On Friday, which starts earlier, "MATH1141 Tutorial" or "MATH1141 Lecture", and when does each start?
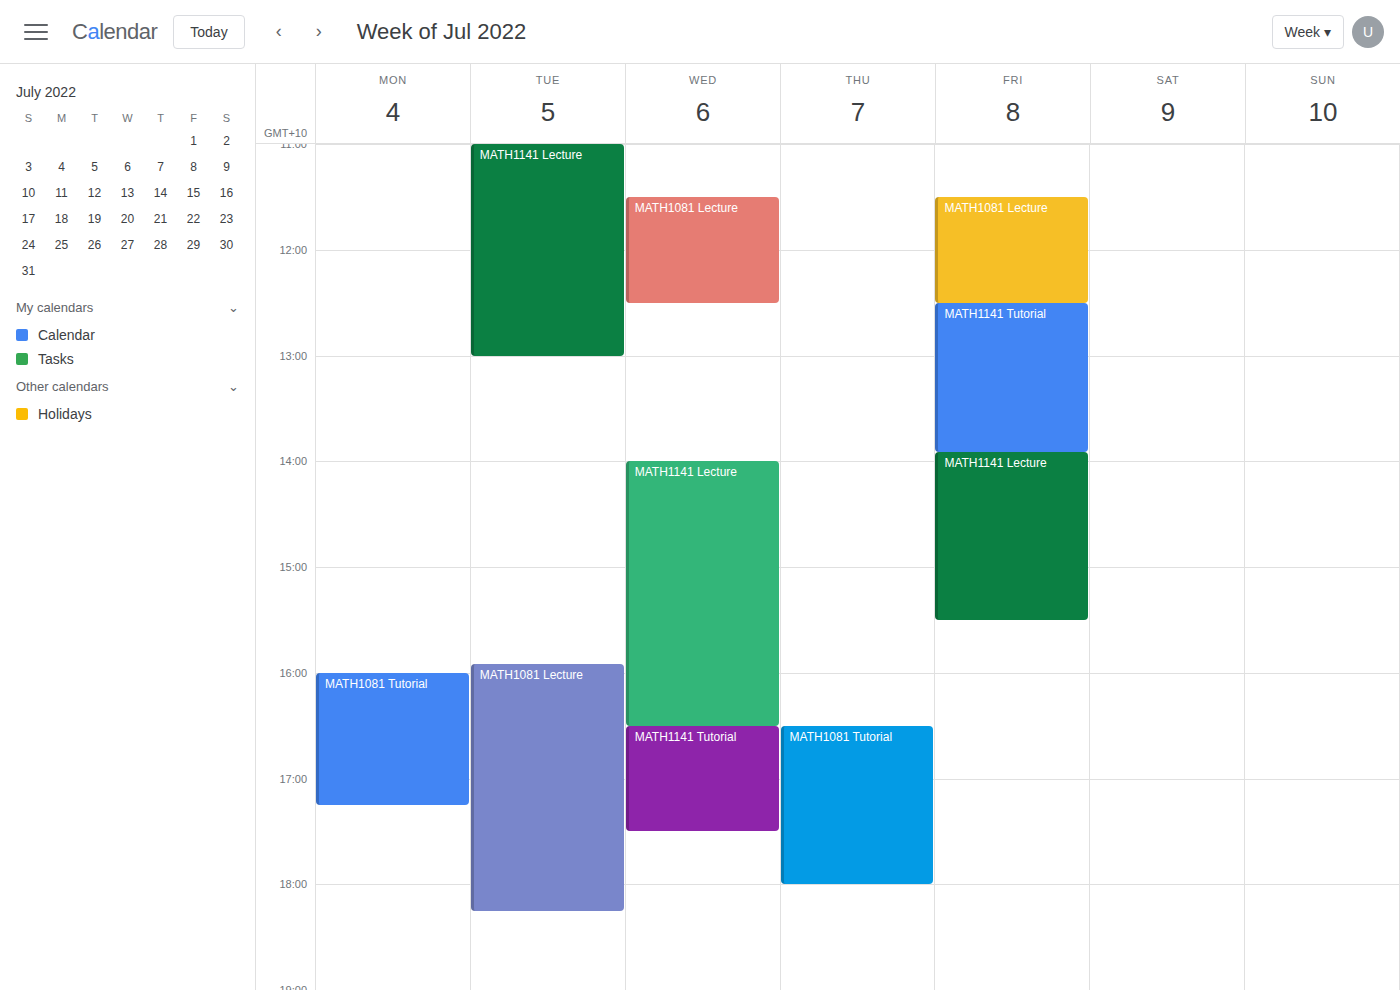
"MATH1141 Tutorial" 12:30; "MATH1141 Lecture" 13:55.